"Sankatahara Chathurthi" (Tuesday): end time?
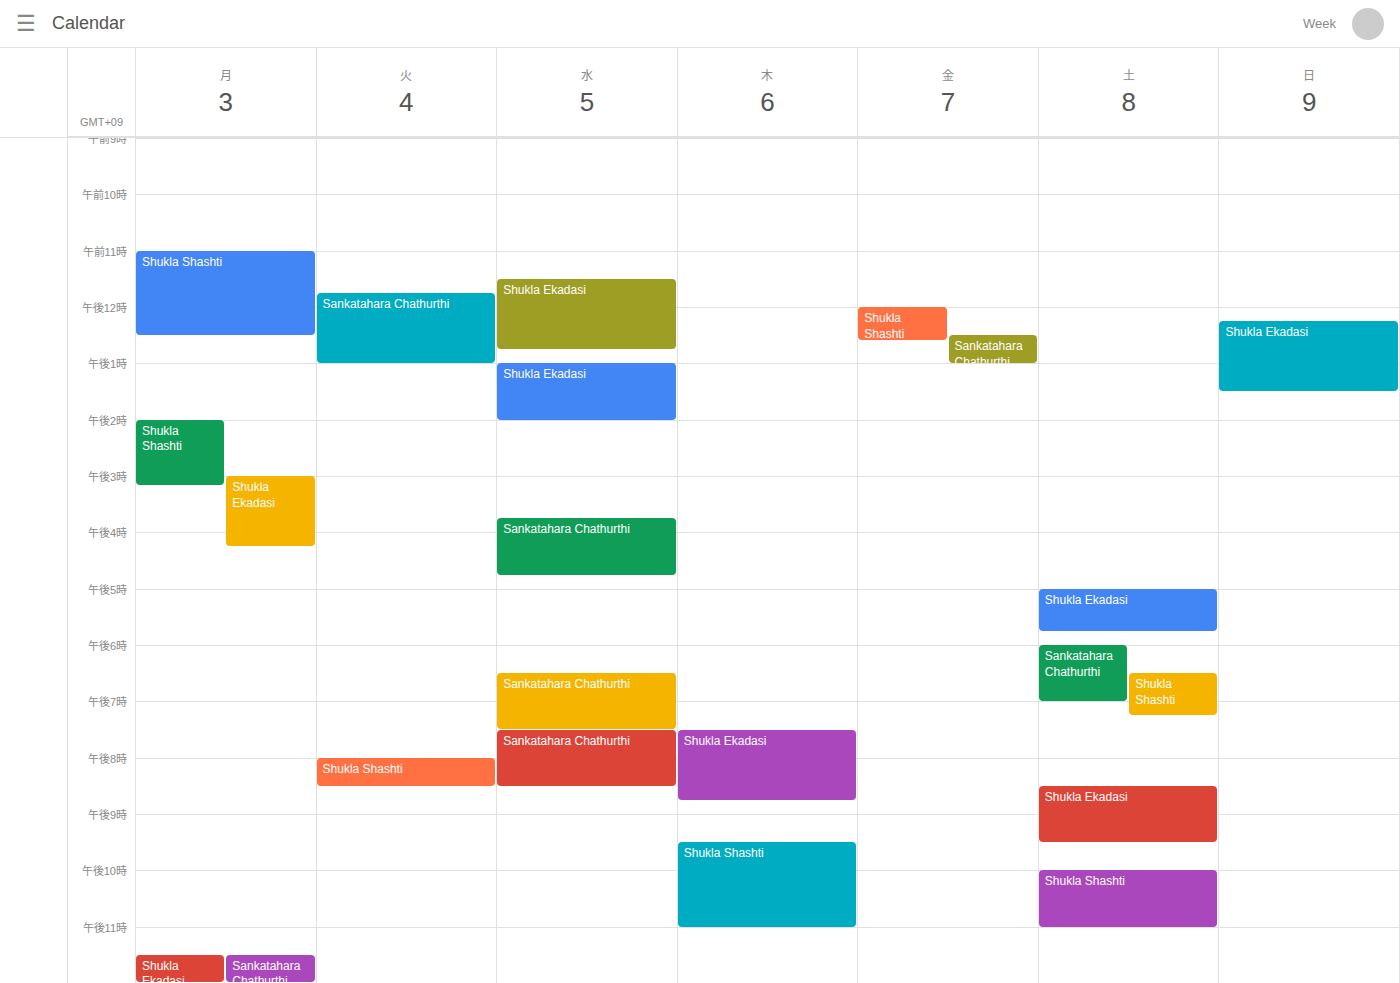
1:00 PM